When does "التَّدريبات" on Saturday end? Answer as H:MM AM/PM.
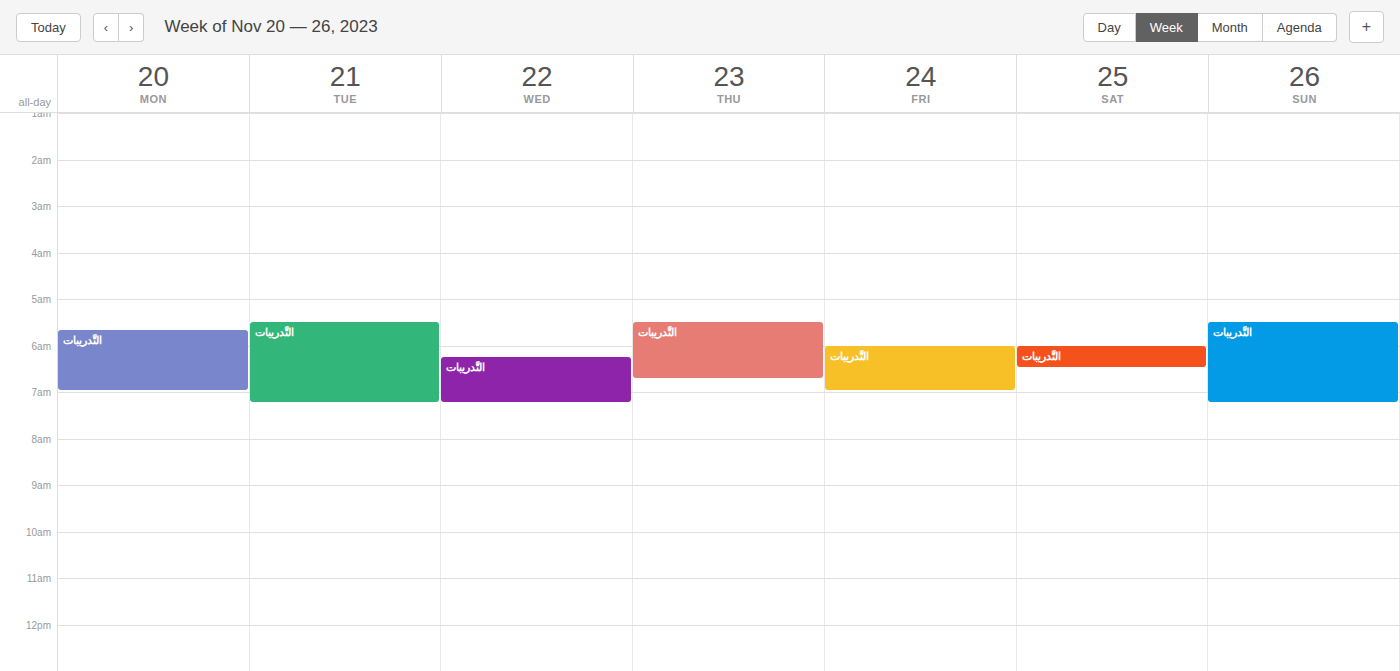
6:30 AM